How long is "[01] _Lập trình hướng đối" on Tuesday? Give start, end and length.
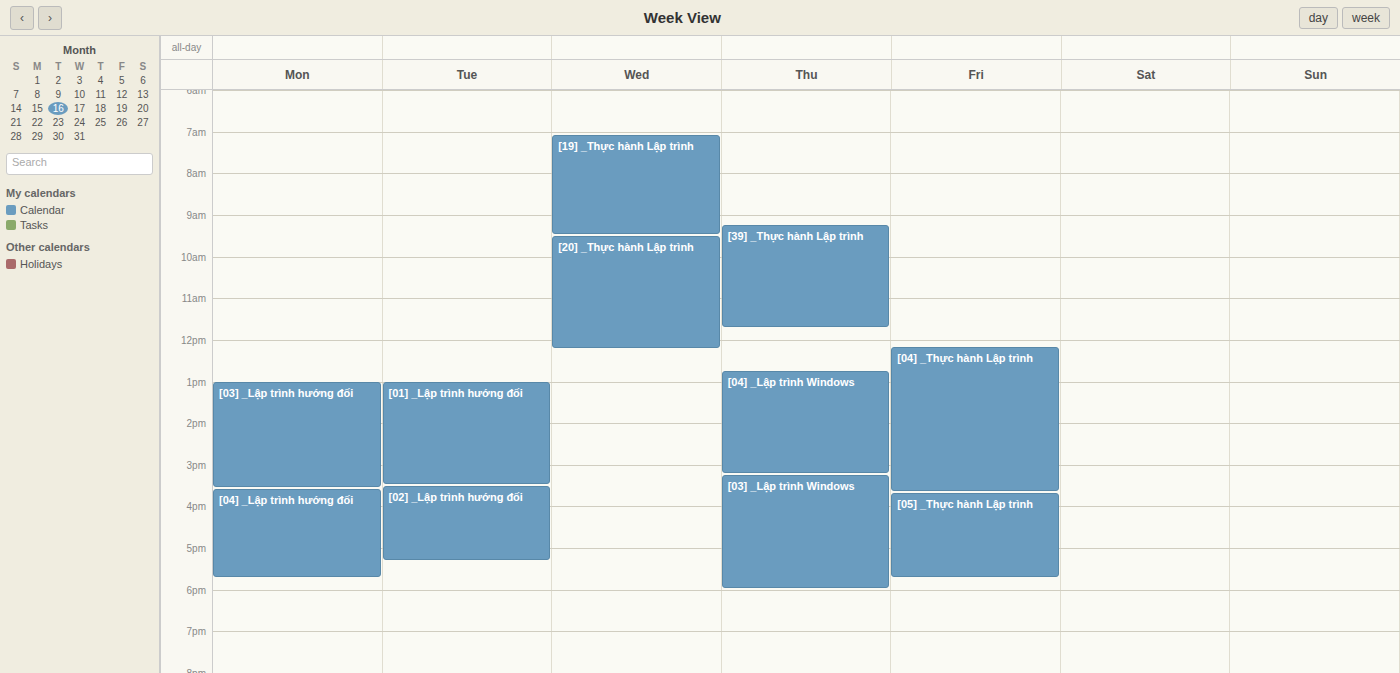
13:00 to 15:30, 2 hours 30 minutes